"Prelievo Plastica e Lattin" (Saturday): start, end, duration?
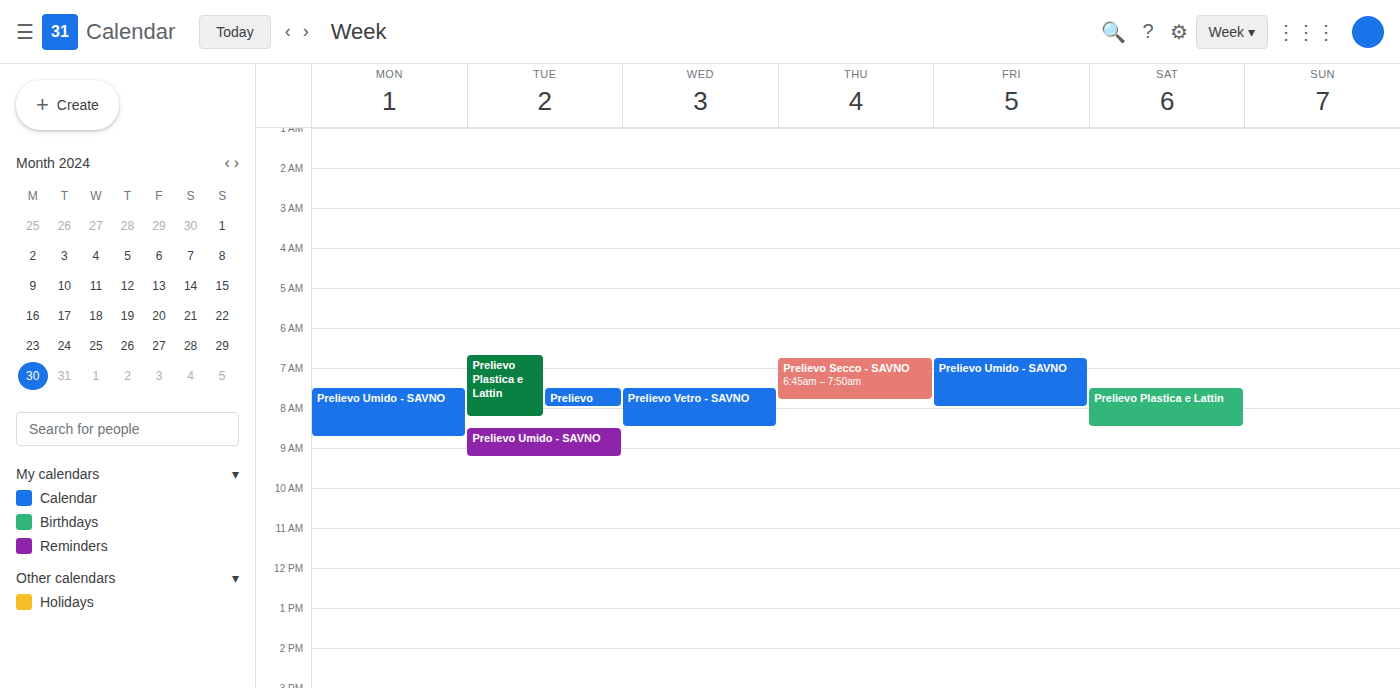
7:30 AM to 8:30 AM, 1 hour